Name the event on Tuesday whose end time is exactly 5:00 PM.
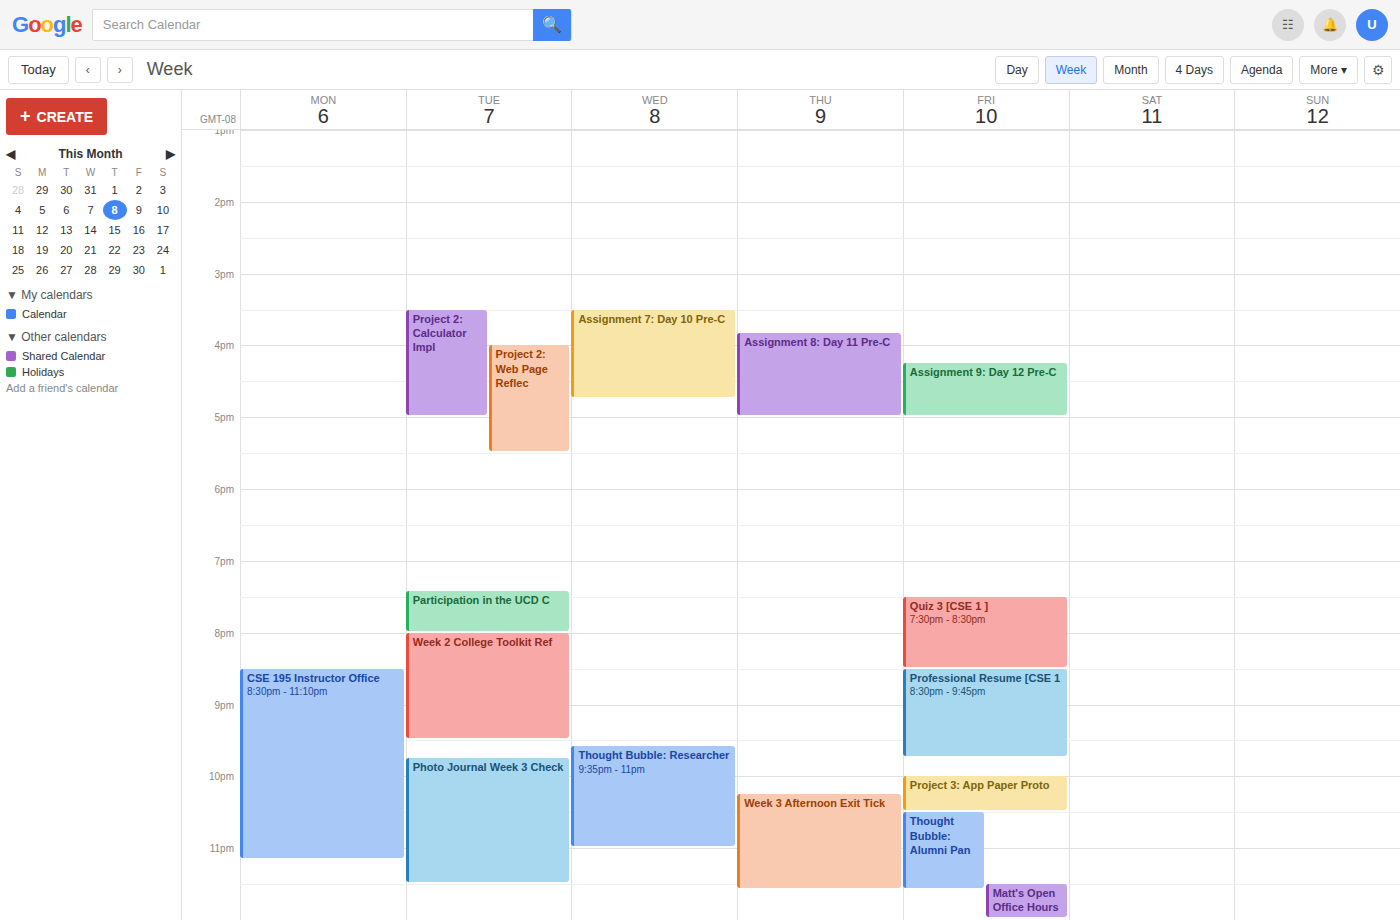
"Project 2: Calculator Impl"